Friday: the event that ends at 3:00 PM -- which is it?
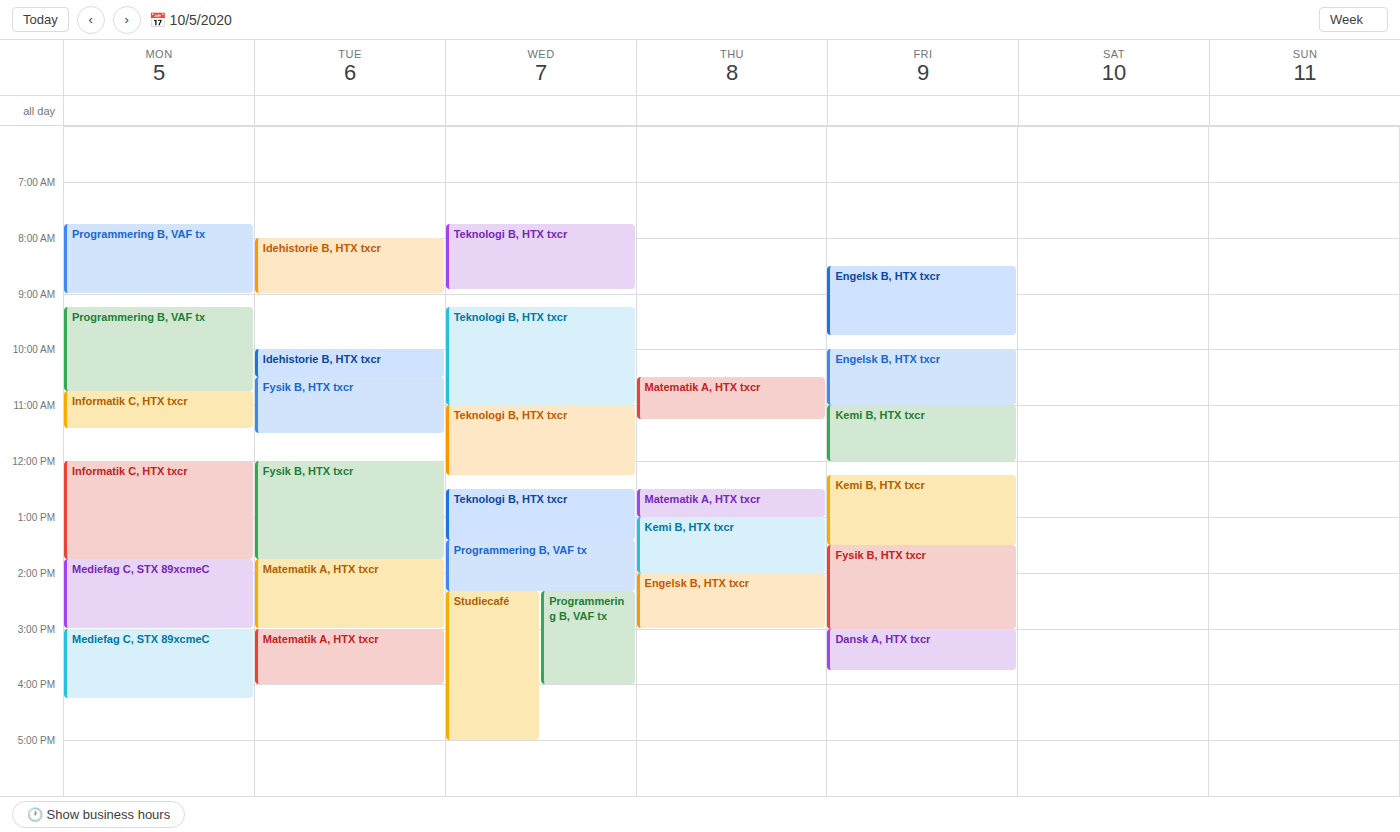
"Fysik B, HTX txcr"